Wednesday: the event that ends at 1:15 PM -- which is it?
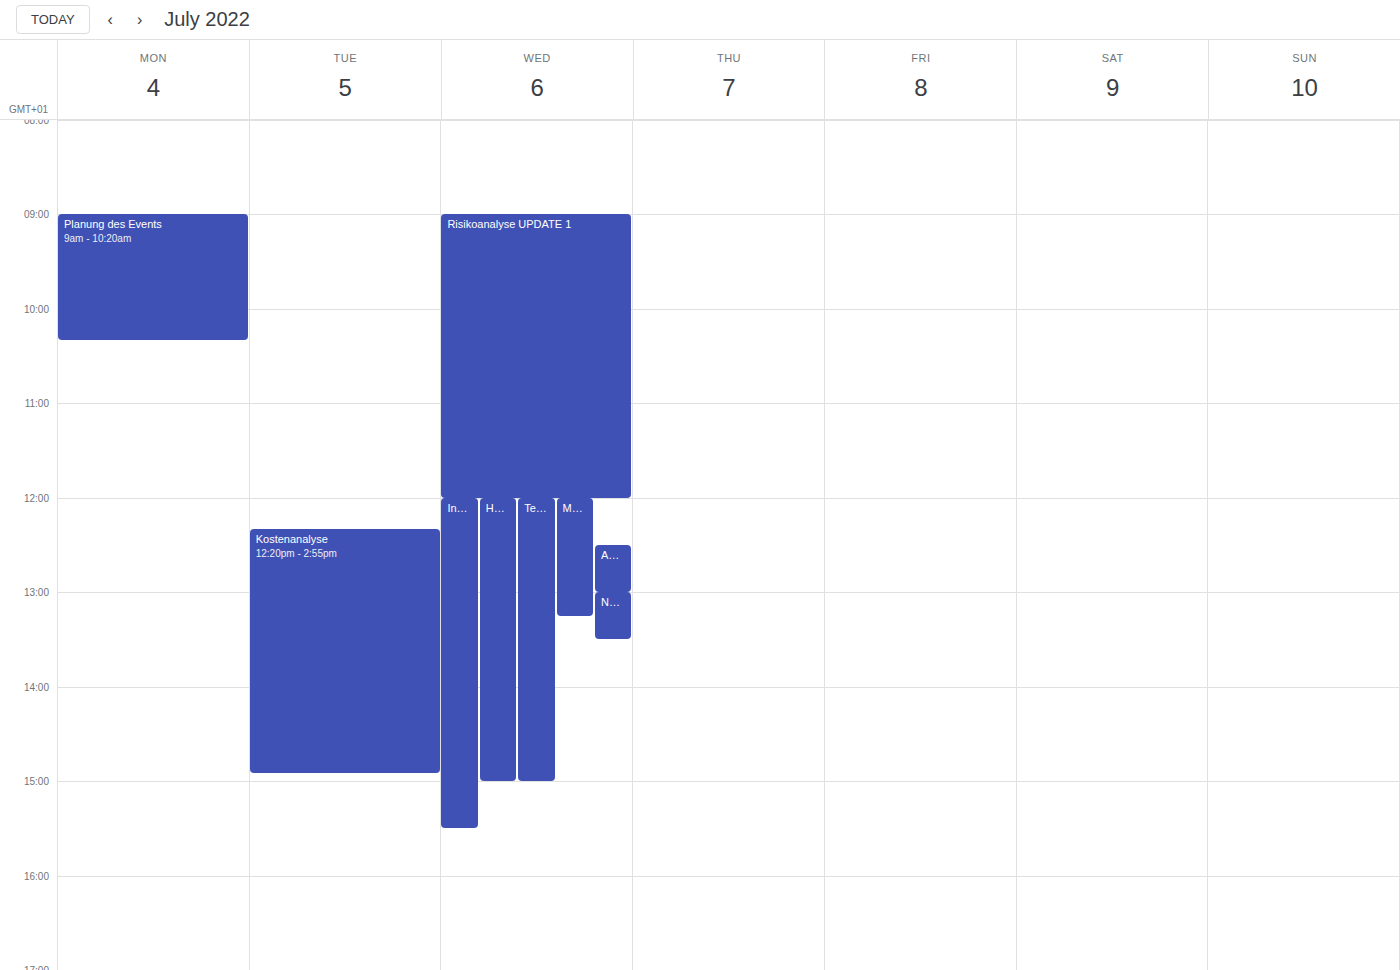
"M2 GOON/STOP"